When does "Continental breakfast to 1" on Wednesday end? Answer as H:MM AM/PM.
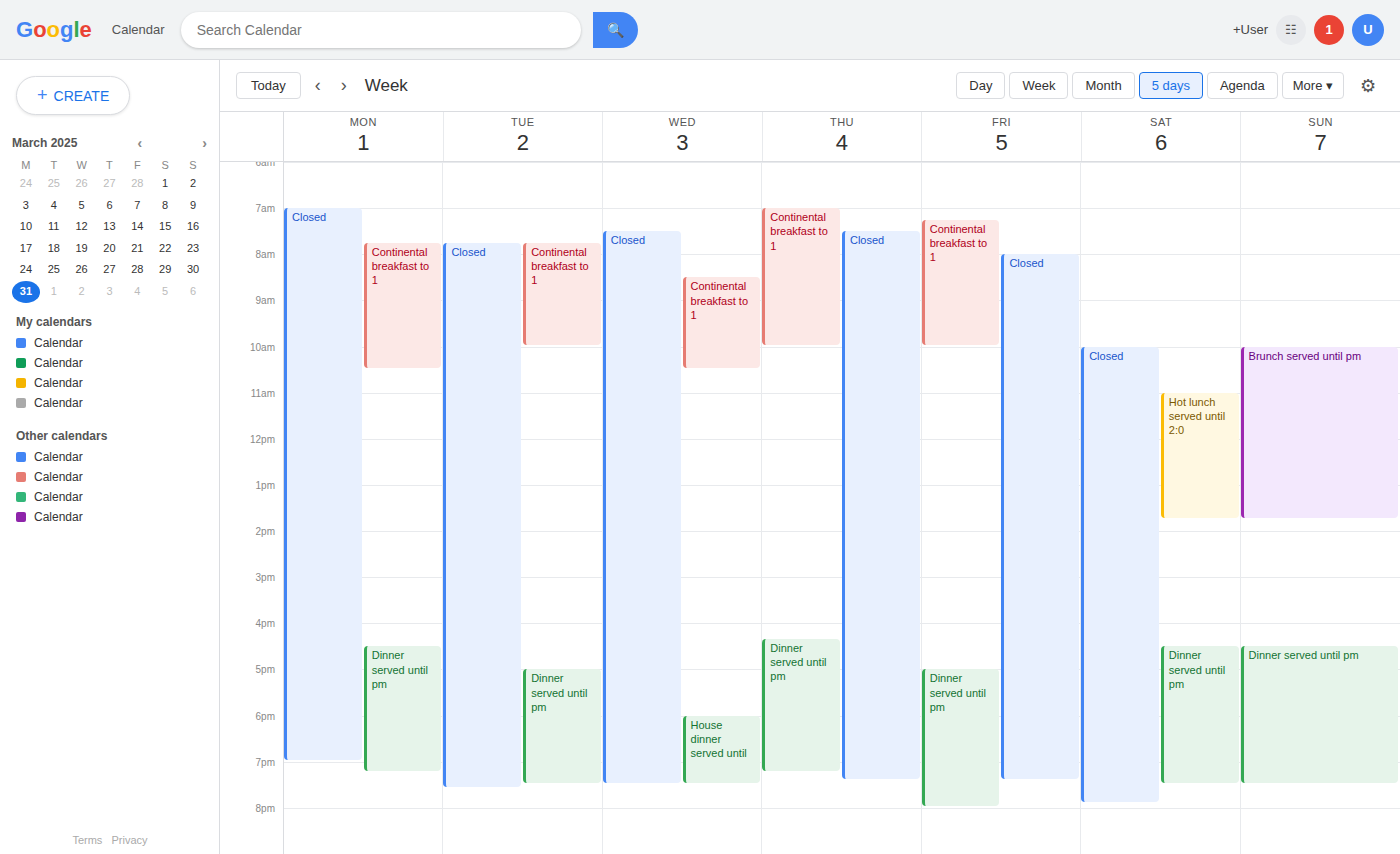
10:30 AM